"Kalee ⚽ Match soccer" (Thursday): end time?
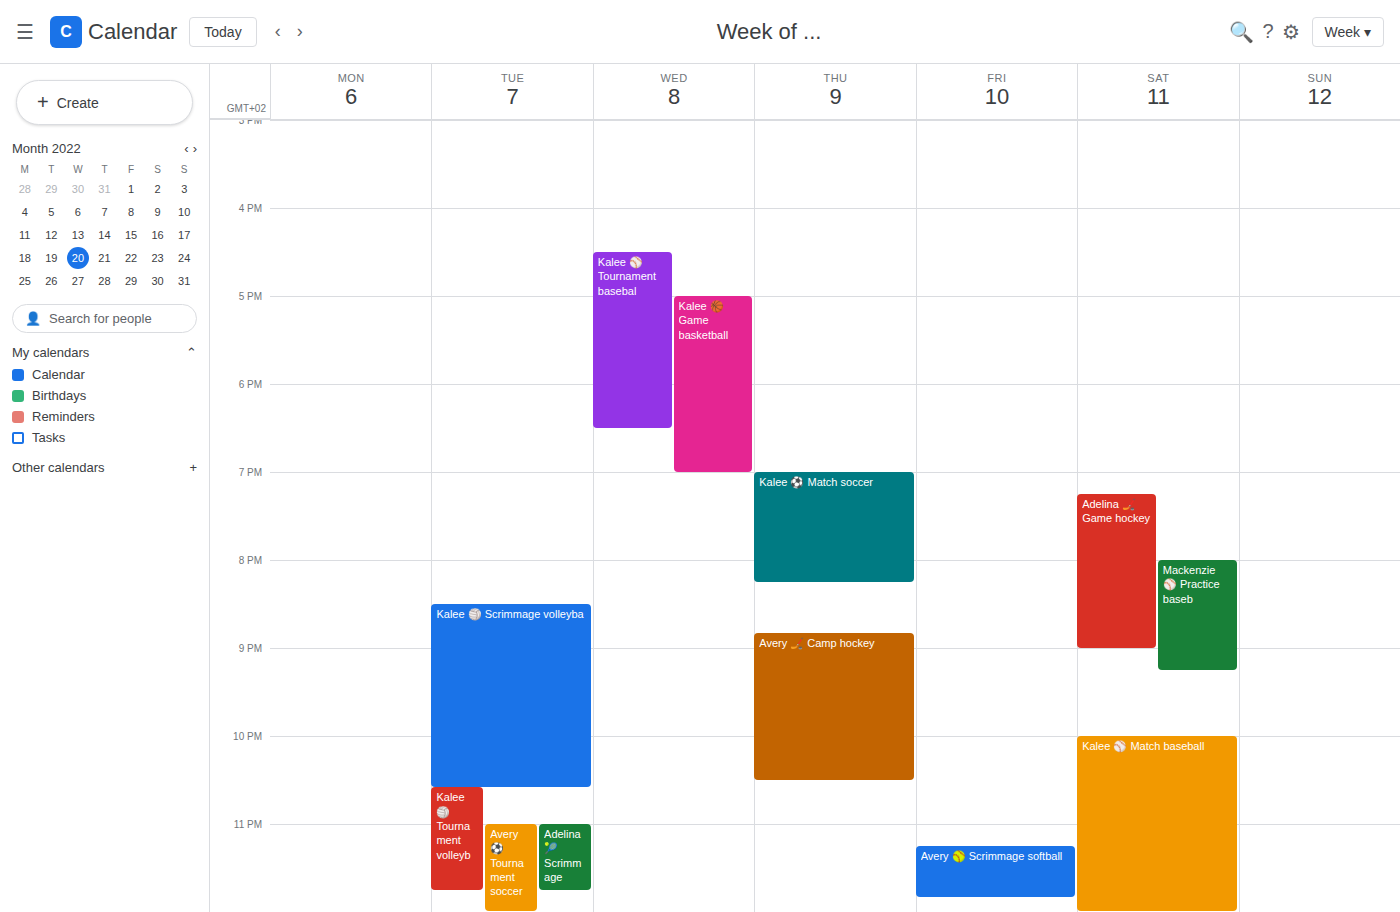
8:15 PM